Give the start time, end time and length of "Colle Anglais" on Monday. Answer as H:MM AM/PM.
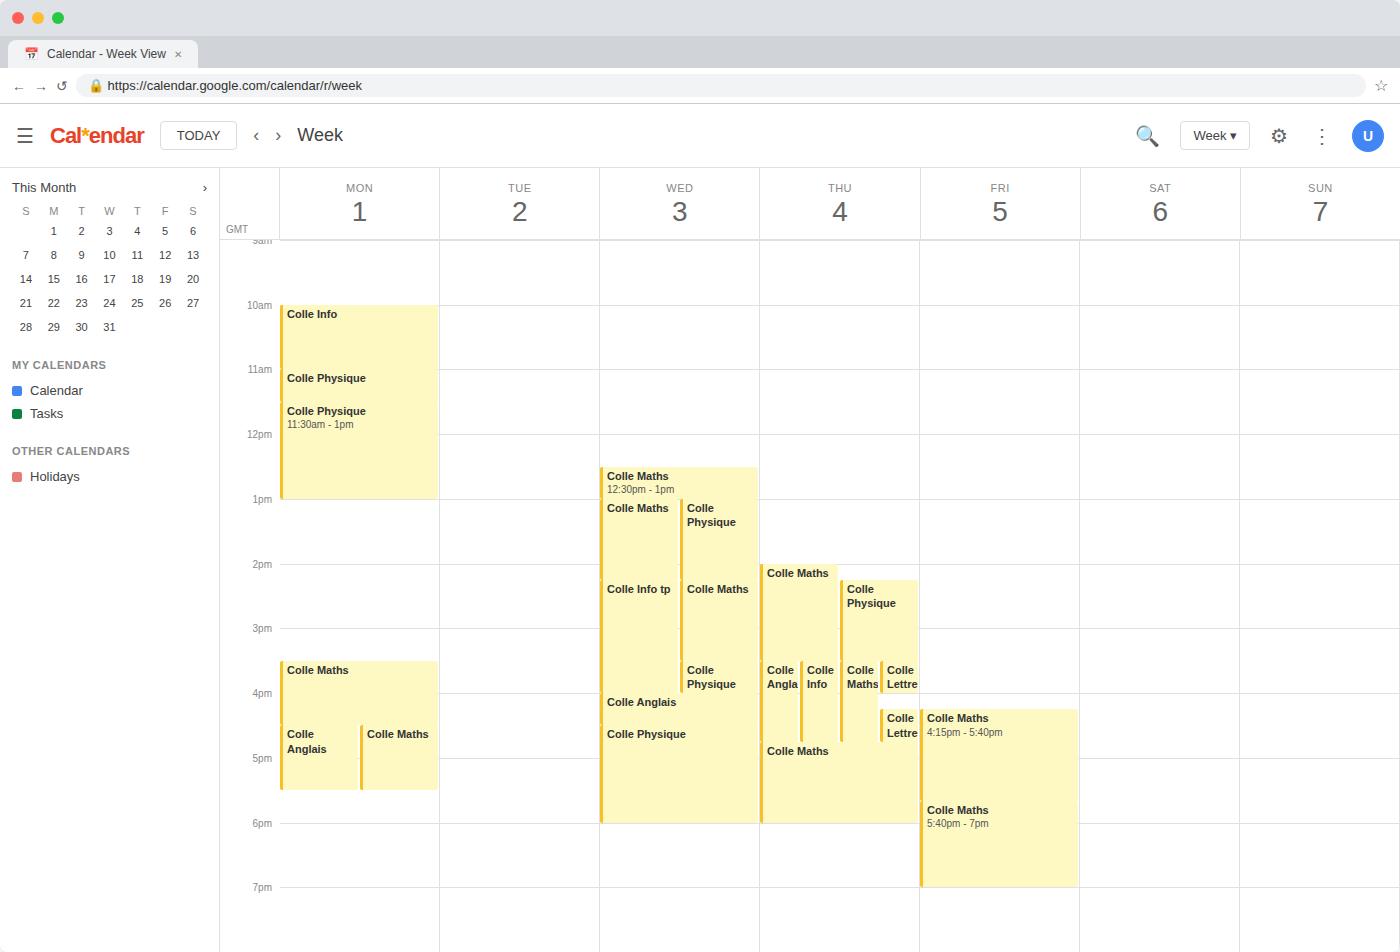
4:30 PM to 5:30 PM, 1 hour